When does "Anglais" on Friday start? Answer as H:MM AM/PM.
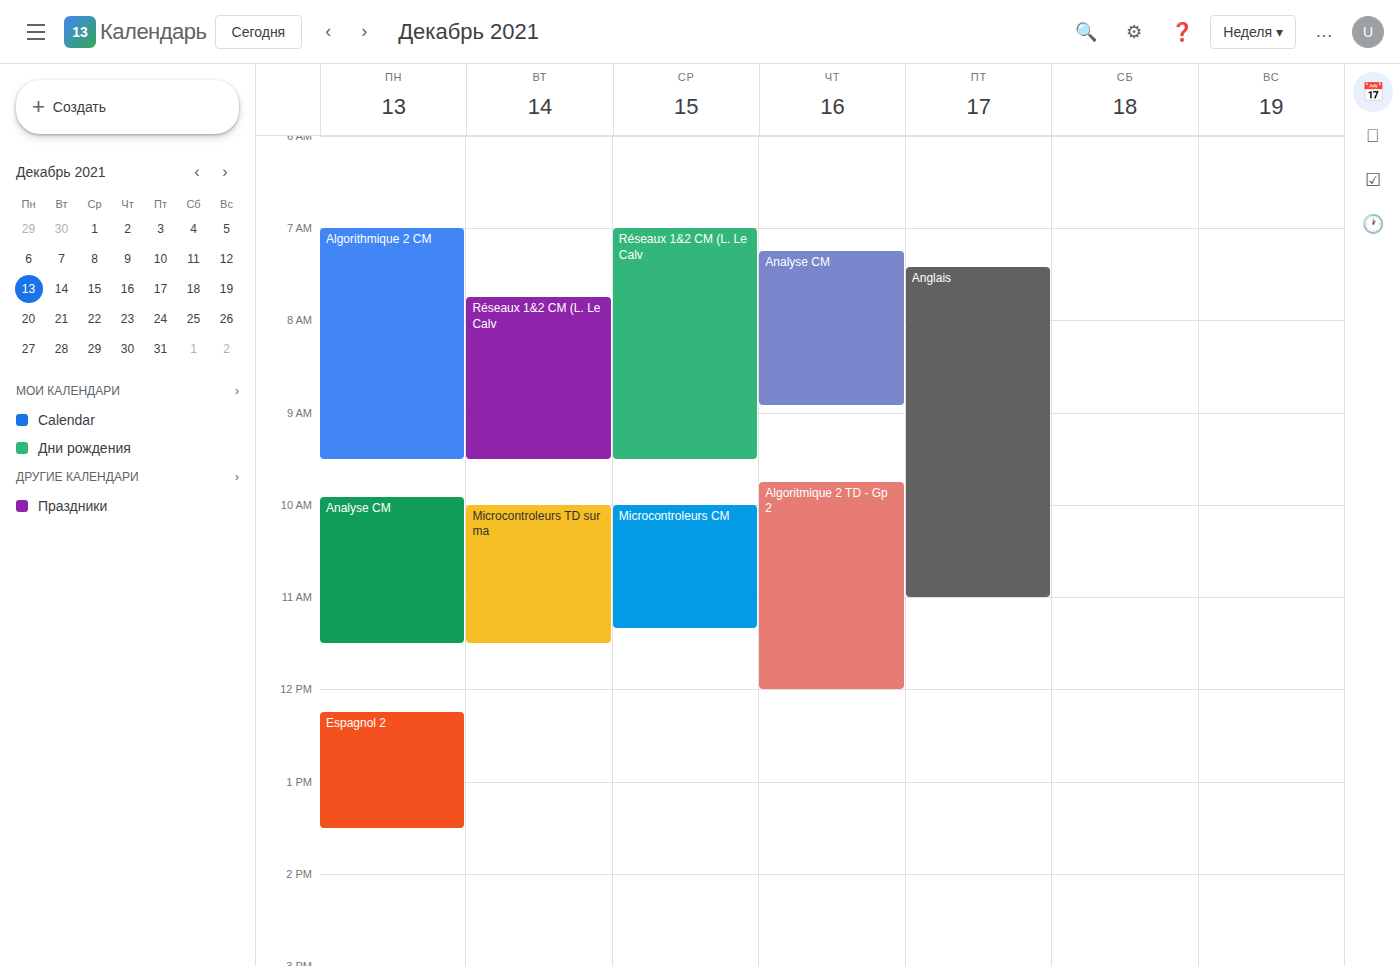
7:25 AM